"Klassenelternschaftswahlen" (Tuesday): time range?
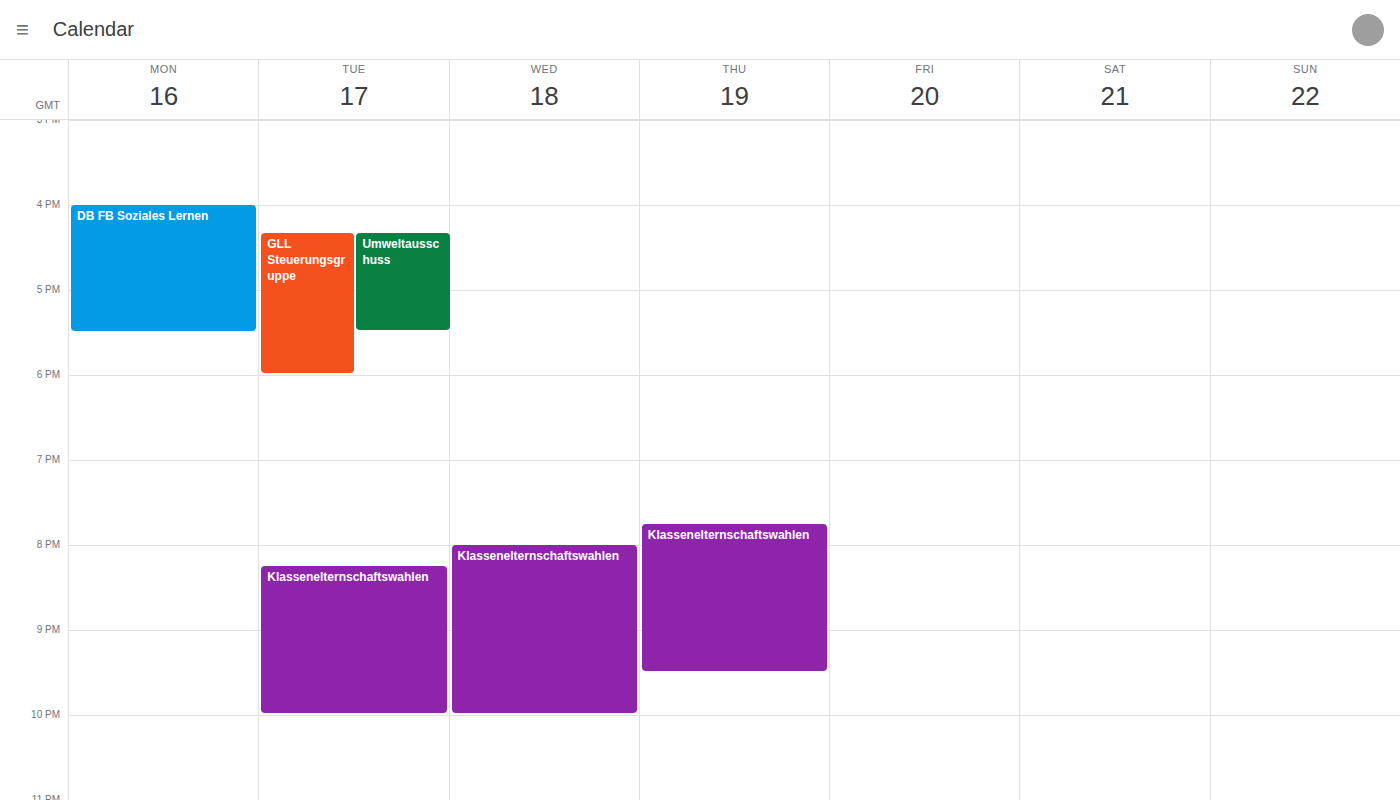
8:15 PM to 10:00 PM